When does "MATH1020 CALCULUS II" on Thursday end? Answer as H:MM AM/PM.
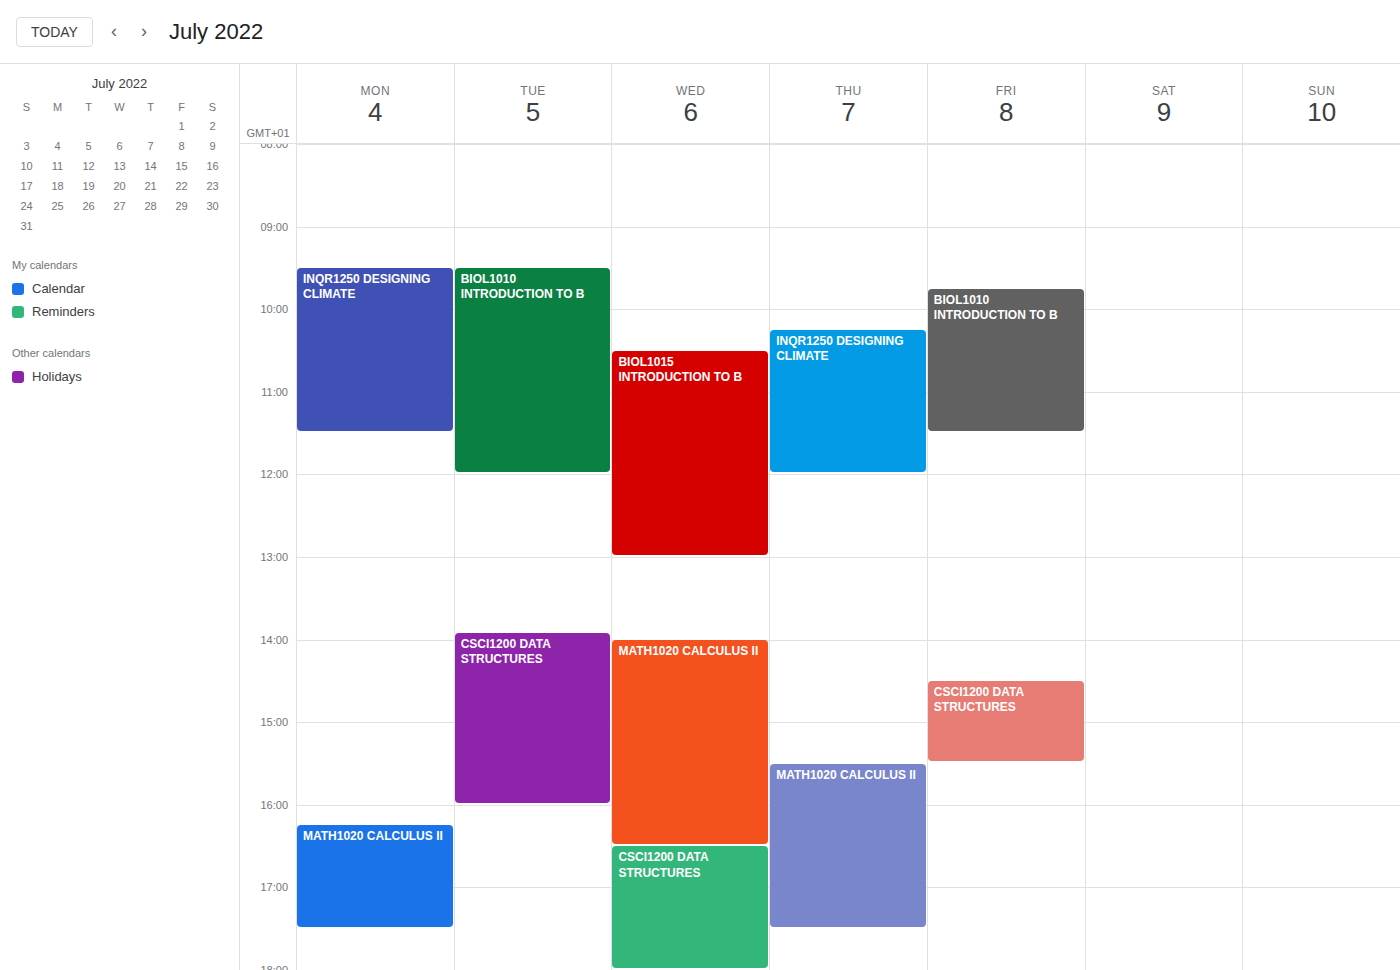
5:30 PM